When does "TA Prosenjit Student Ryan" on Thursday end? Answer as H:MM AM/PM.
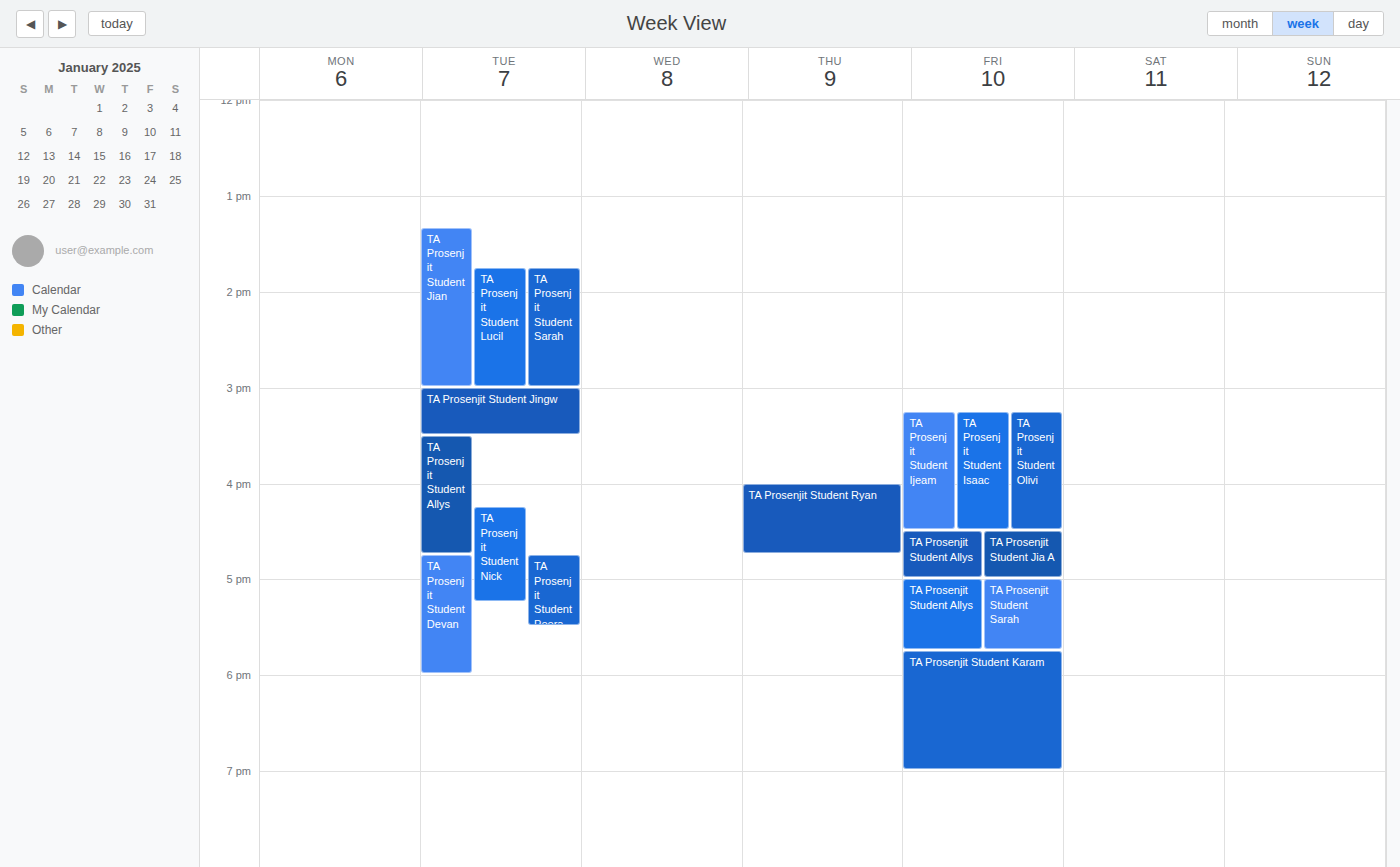
4:45 PM